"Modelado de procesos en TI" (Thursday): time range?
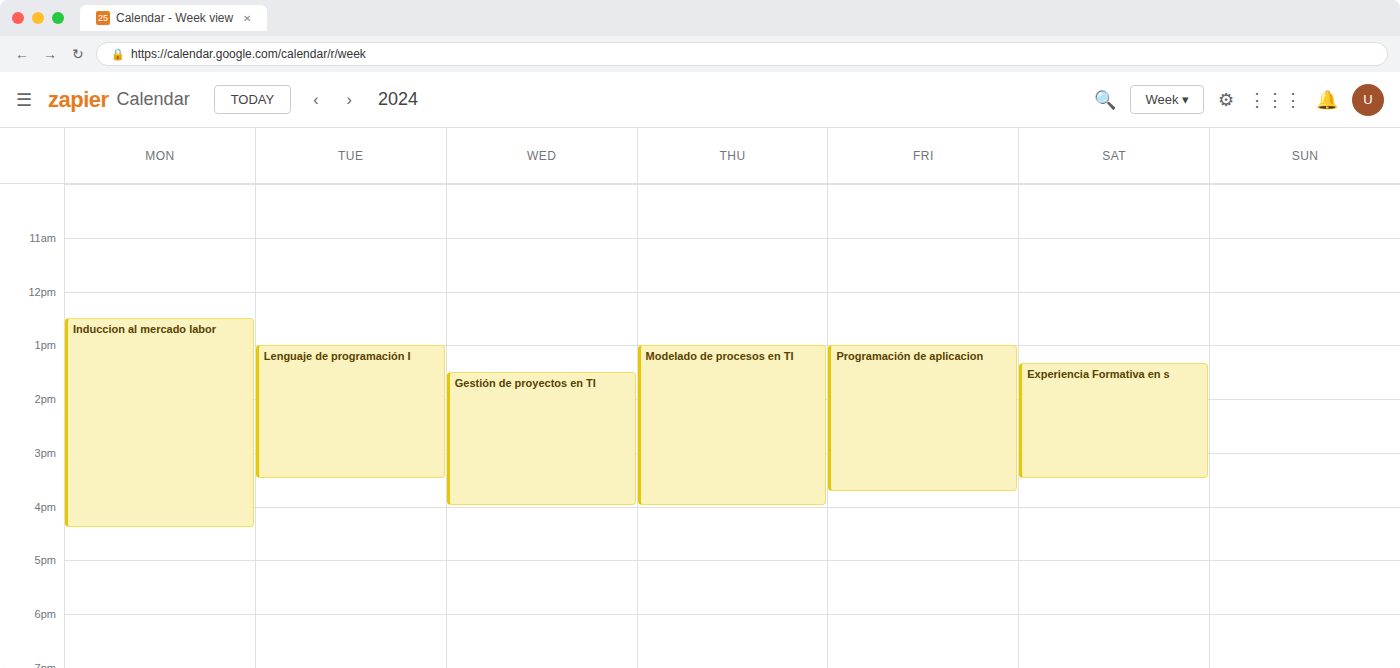
1:00 PM to 4:00 PM